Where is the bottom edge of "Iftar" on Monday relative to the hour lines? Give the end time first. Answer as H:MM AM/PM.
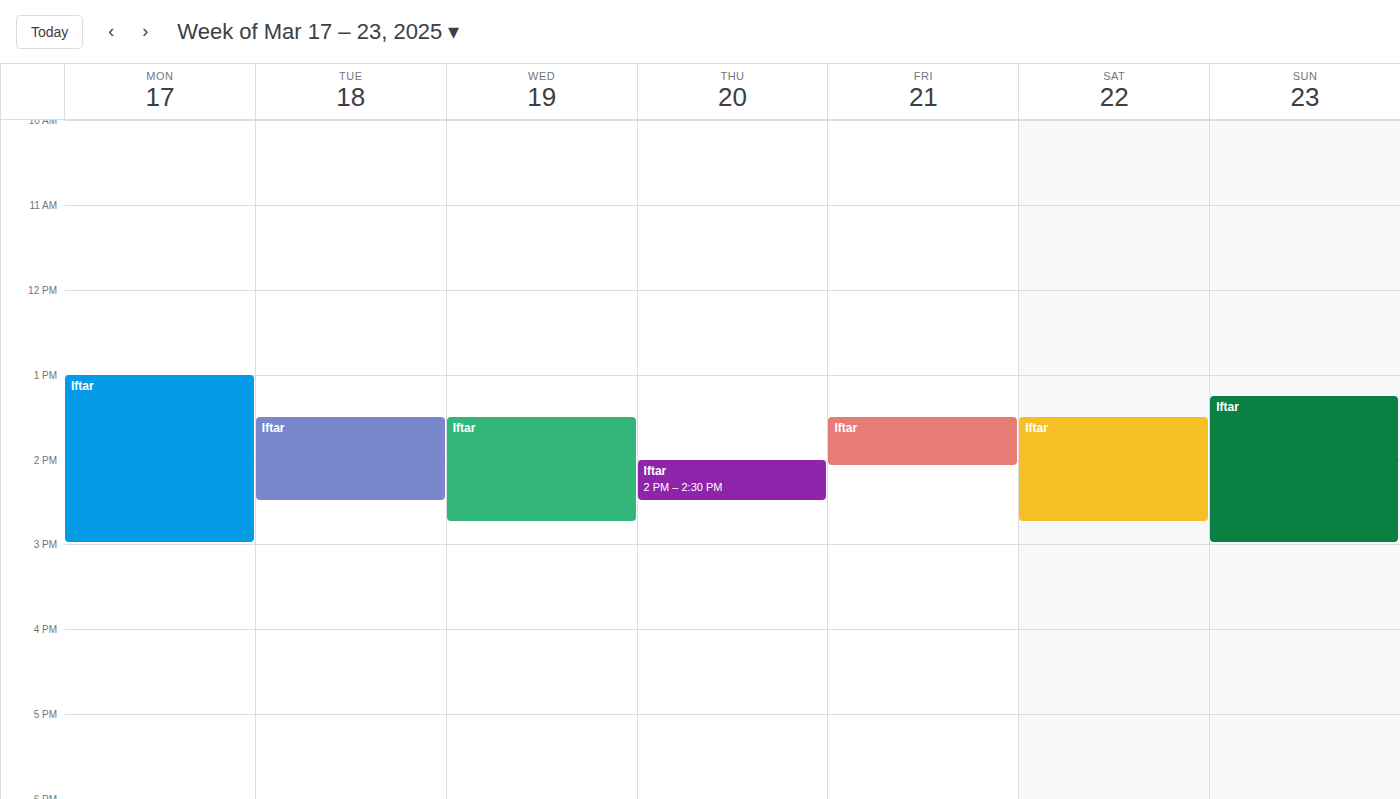
3:00 PM -- exactly on the 3 PM line.